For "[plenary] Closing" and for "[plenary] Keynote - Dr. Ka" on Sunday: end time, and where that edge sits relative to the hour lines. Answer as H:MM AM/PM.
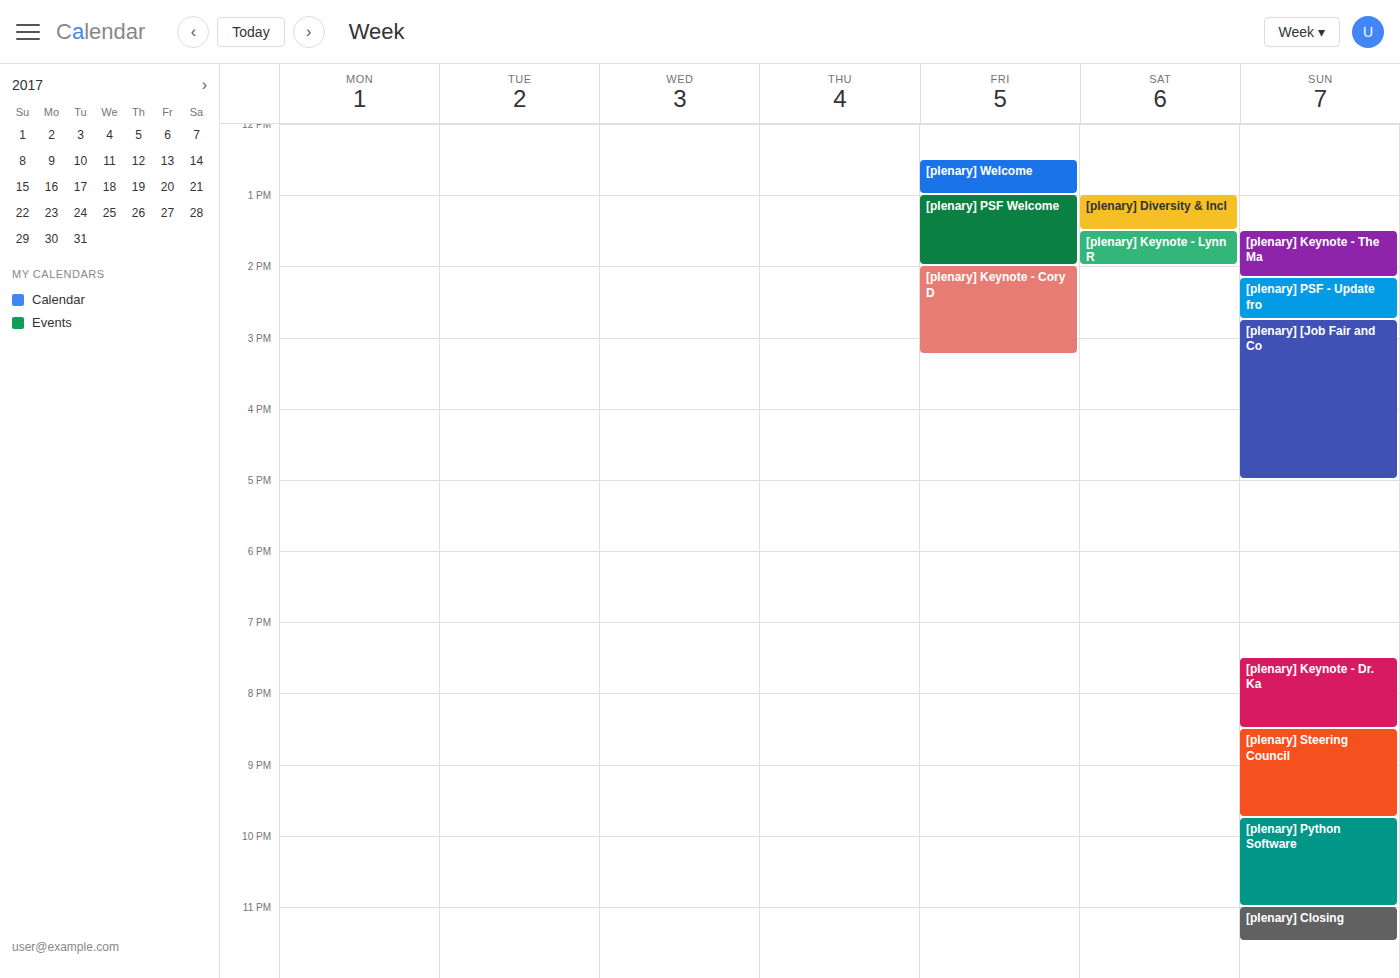
"[plenary] Closing": 11:30 PM, halfway between the 11 PM and 12 AM lines. "[plenary] Keynote - Dr. Ka": 8:30 PM, halfway between the 8 PM and 9 PM lines.